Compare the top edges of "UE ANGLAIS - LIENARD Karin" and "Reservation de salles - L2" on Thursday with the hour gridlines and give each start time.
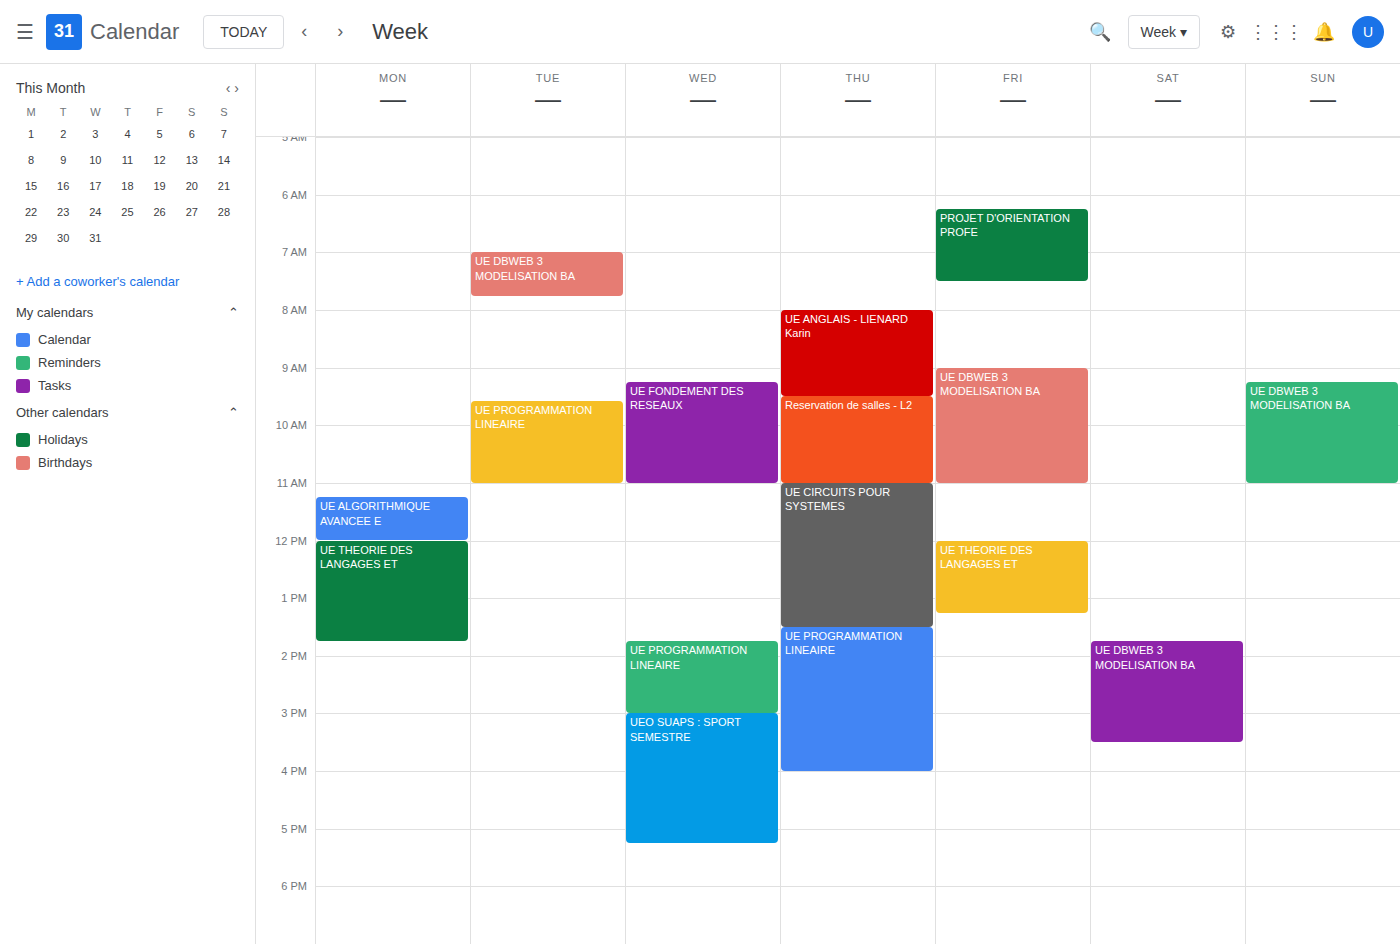
"UE ANGLAIS - LIENARD Karin": 8:00 AM, exactly on the 8 AM line. "Reservation de salles - L2": 9:30 AM, halfway between the 9 AM and 10 AM lines.